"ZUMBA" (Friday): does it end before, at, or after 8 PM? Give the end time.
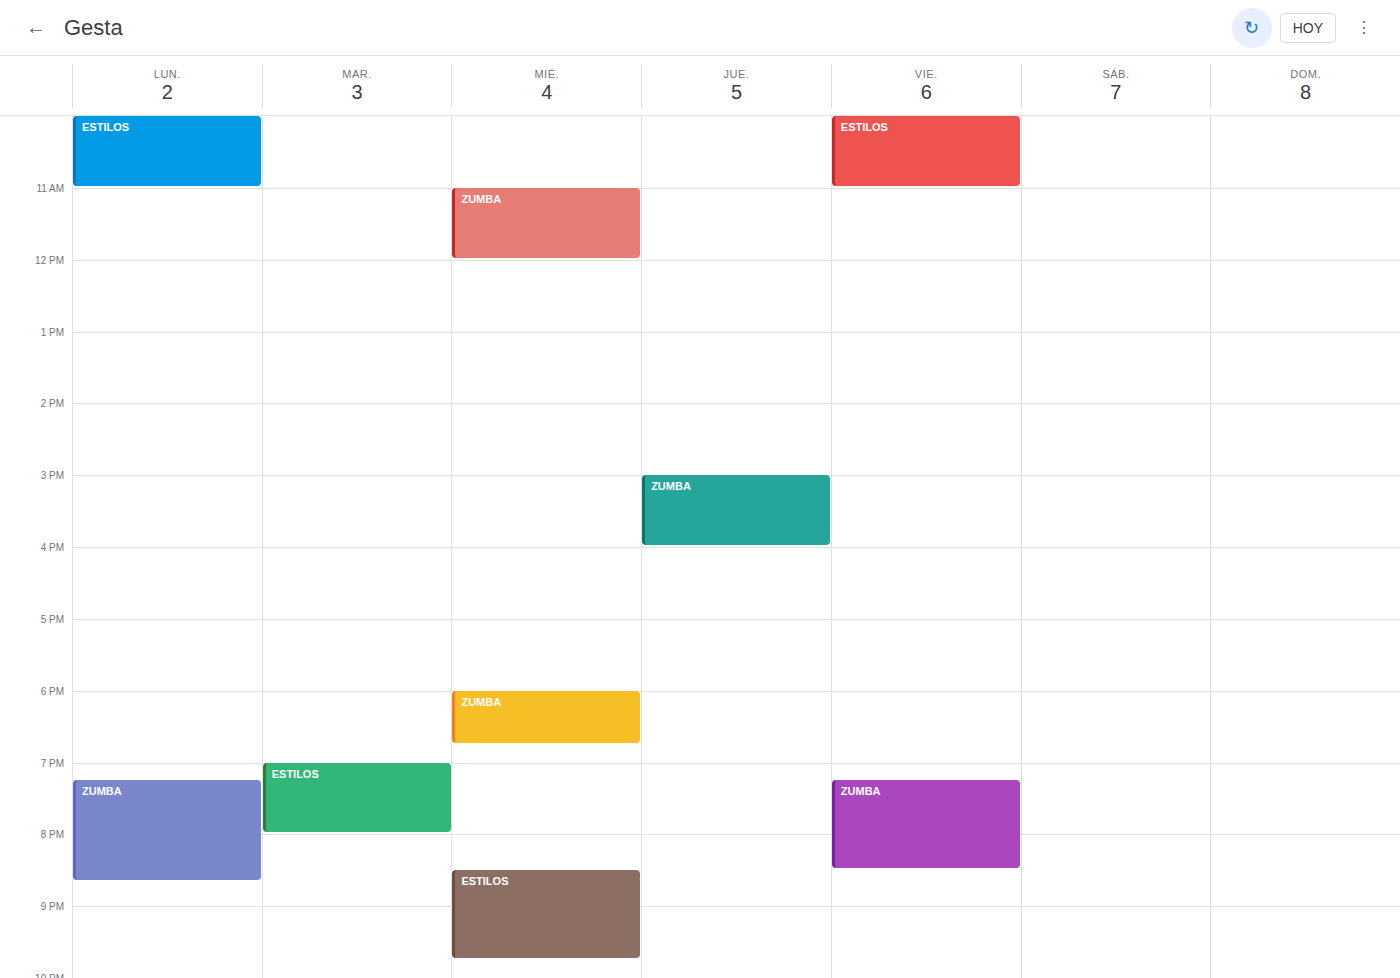
8:30 PM -- after 8 PM, 30 minutes below the 8 PM line.